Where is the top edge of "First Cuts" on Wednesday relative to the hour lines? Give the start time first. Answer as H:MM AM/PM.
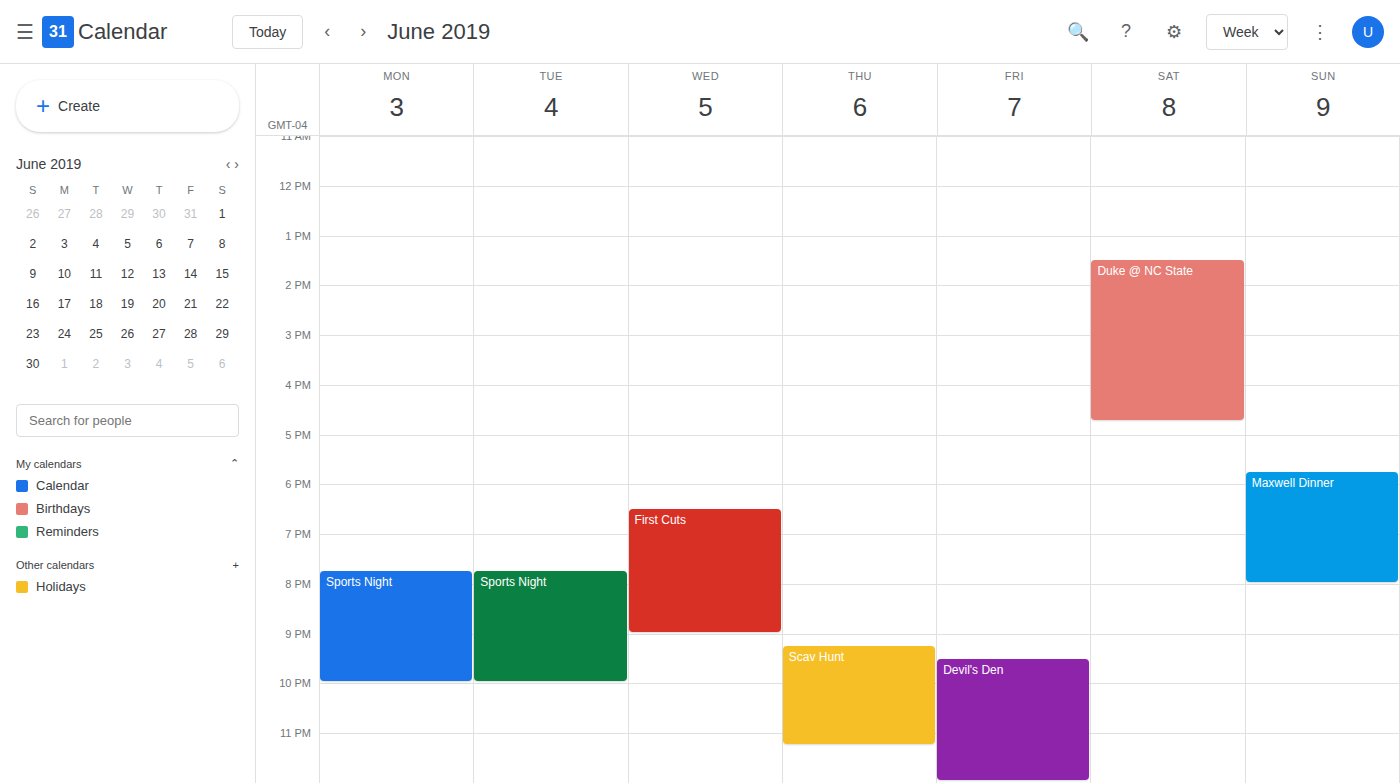
6:30 PM -- halfway between the 6 PM and 7 PM lines.